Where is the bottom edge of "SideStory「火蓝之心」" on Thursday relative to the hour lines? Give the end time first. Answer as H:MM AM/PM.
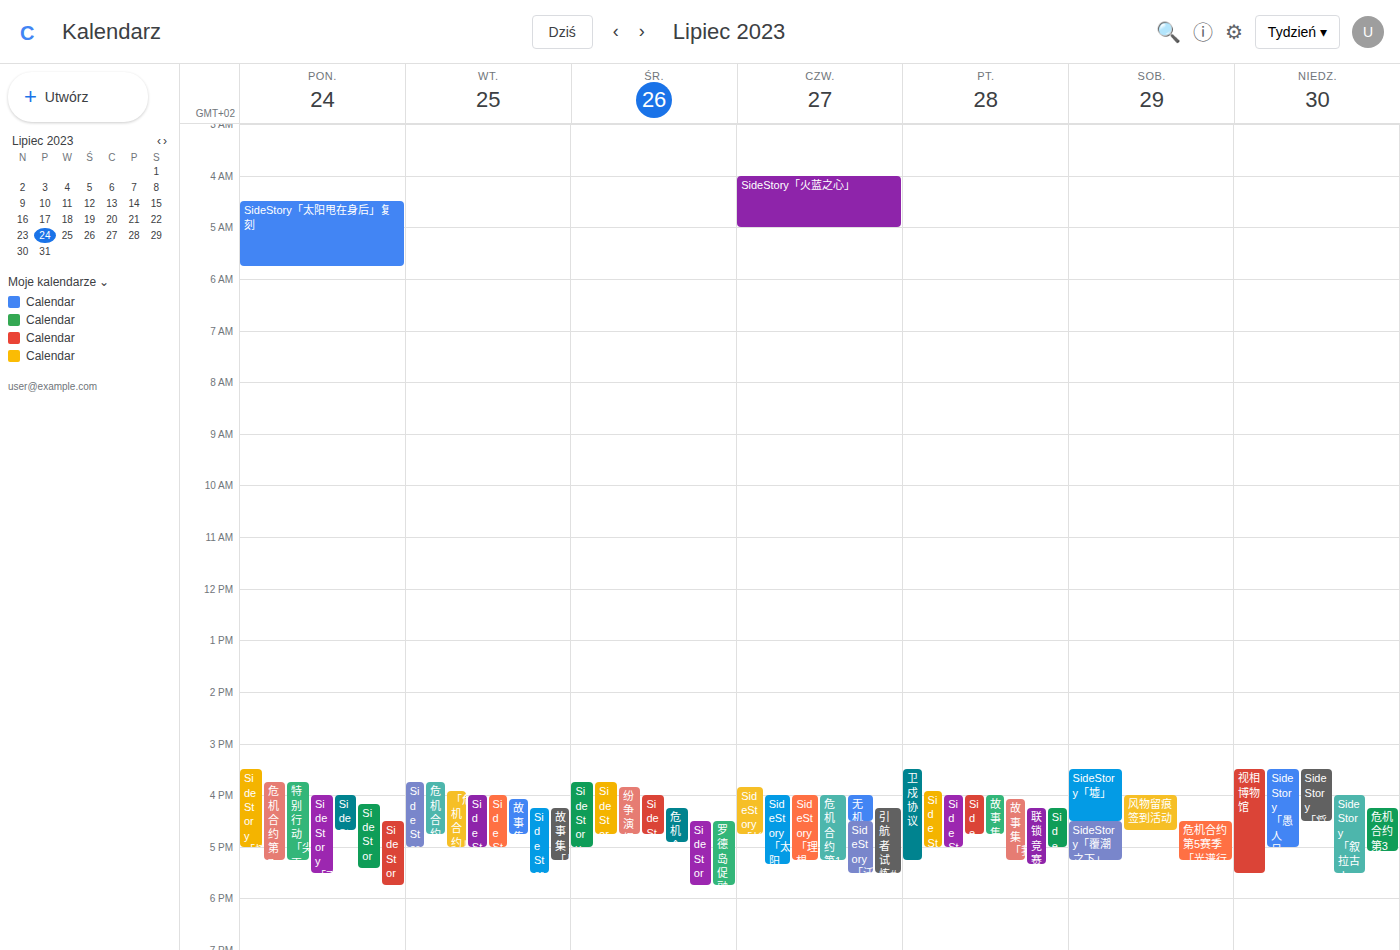
5:00 AM -- exactly on the 5 AM line.